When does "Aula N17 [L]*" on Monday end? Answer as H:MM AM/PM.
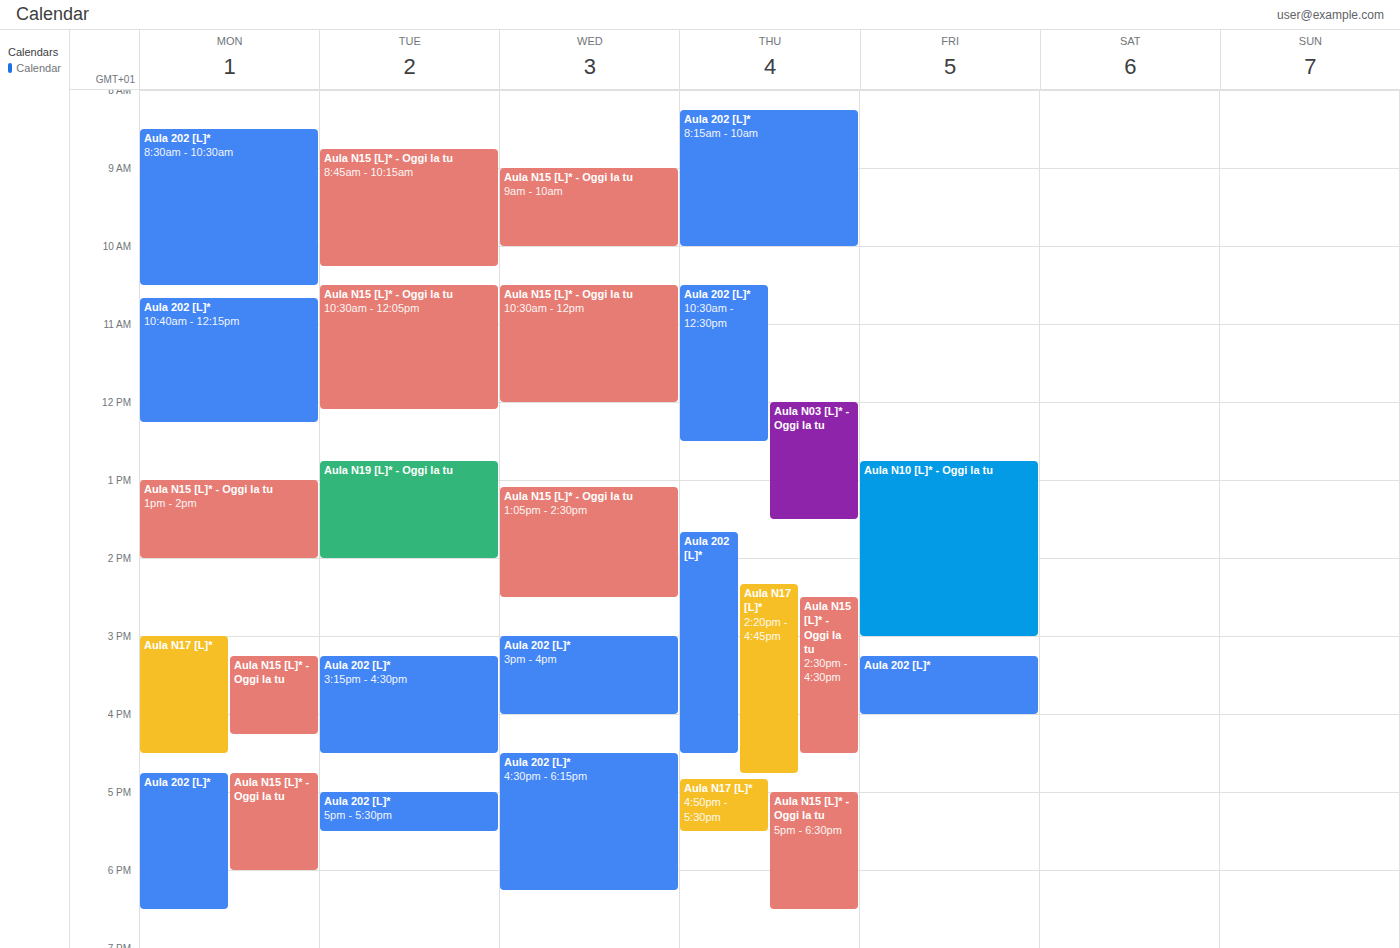
4:30 PM